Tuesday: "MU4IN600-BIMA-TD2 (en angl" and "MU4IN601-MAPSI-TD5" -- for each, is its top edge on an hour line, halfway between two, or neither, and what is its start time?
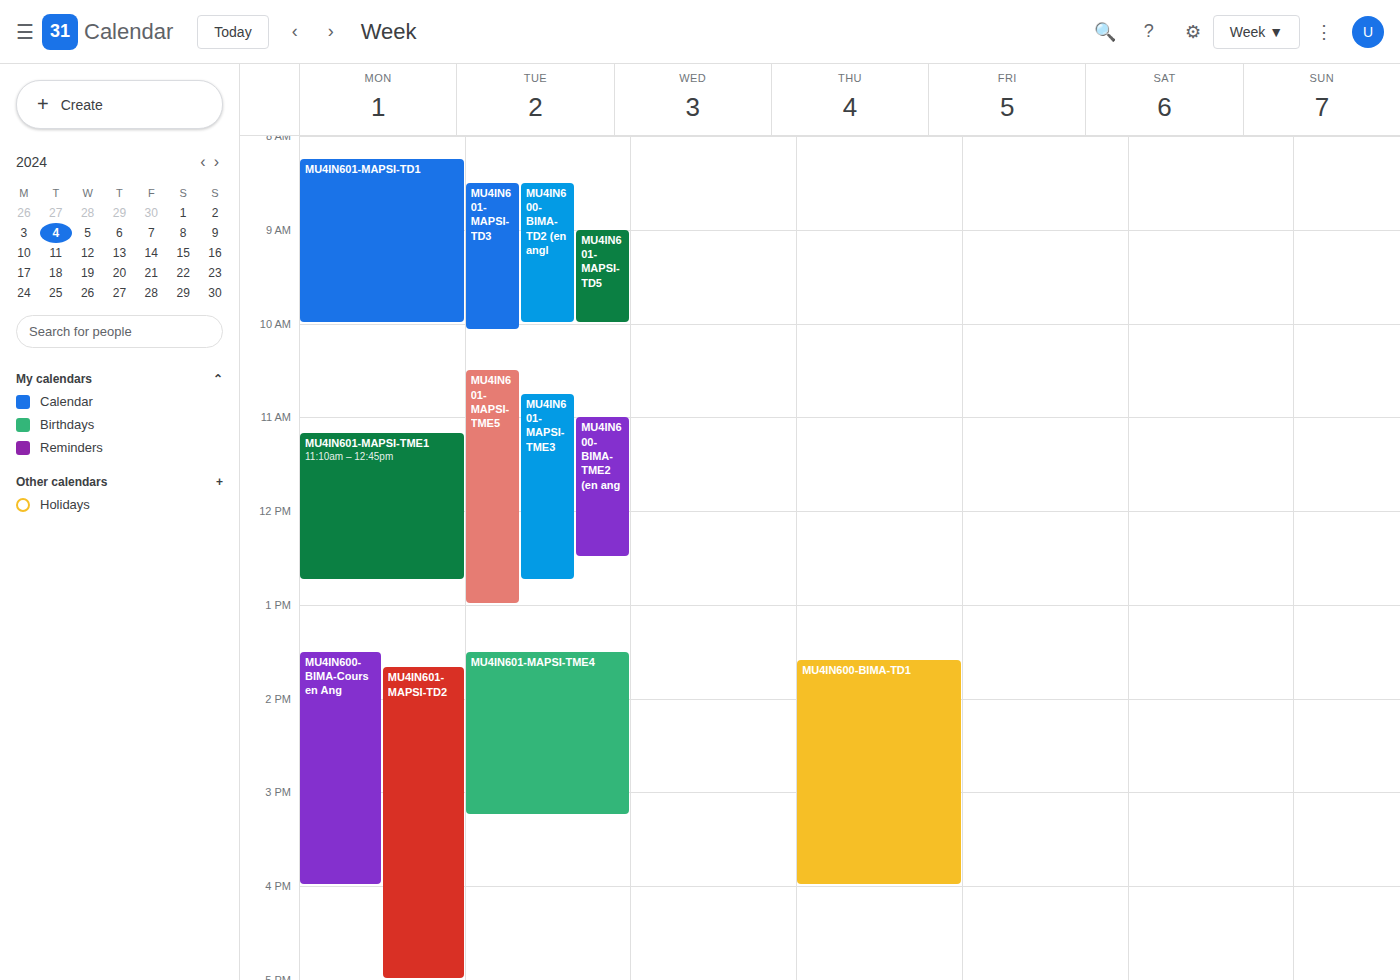
"MU4IN600-BIMA-TD2 (en angl": 8:30 AM, halfway between the 8 AM and 9 AM lines. "MU4IN601-MAPSI-TD5": 9:00 AM, exactly on the 9 AM line.